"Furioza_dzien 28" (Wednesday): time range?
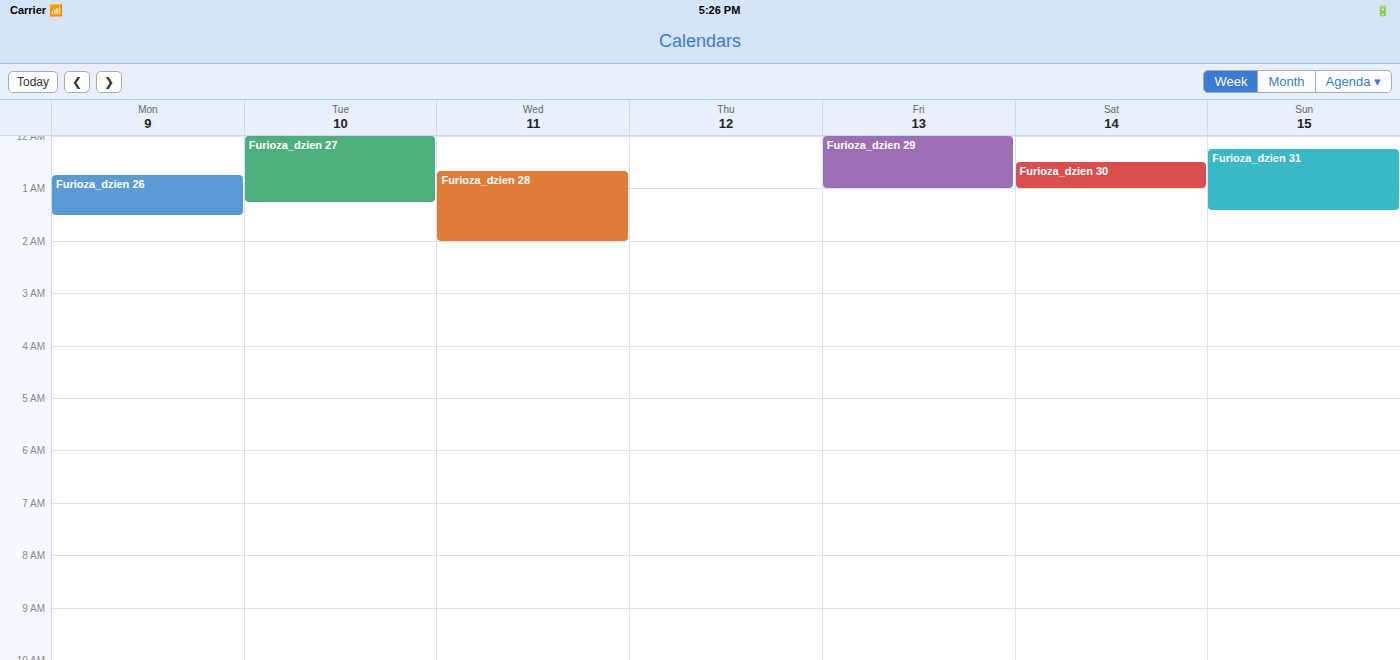
00:40 to 02:00